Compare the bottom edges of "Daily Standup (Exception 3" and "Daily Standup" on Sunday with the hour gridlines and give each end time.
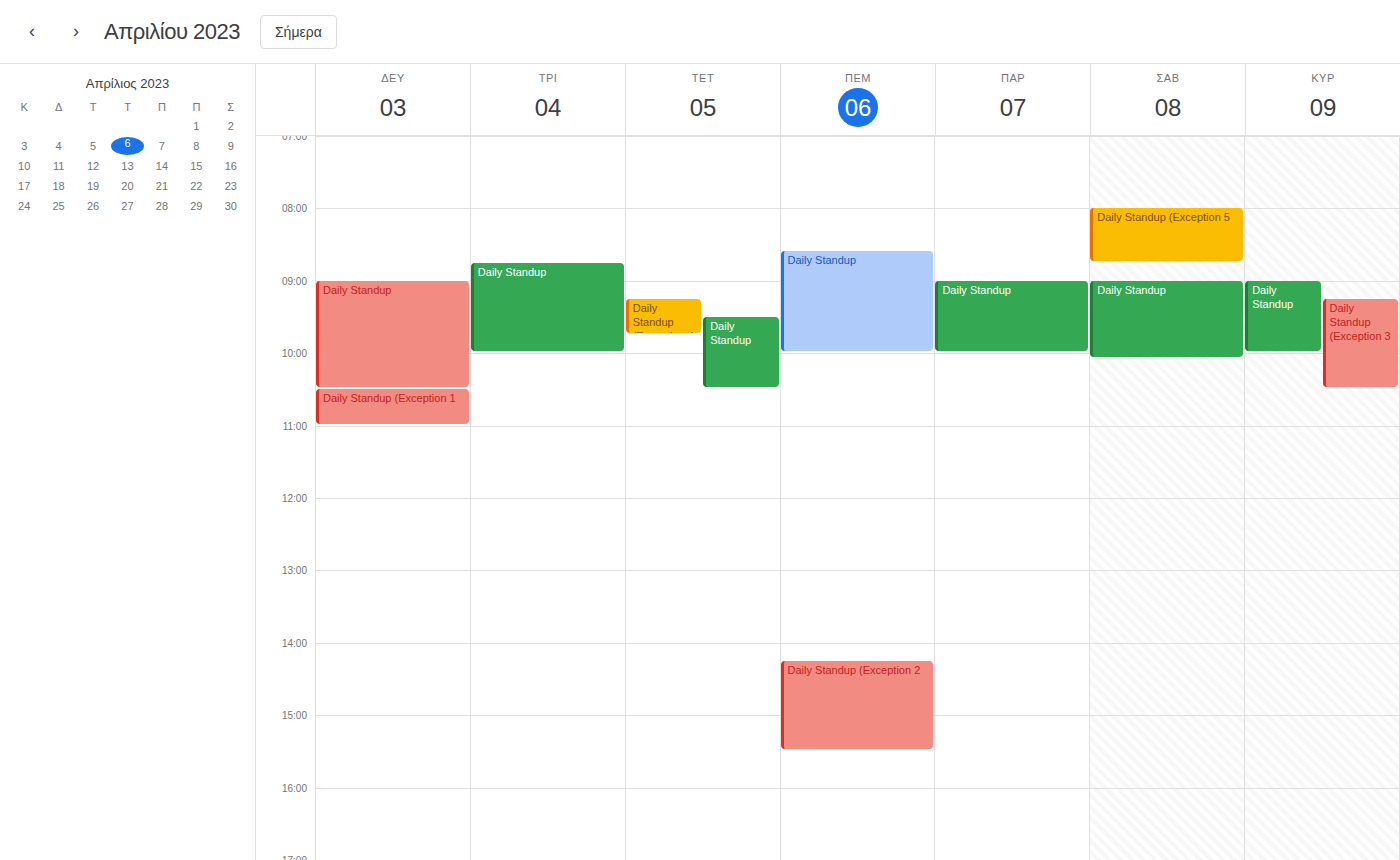
"Daily Standup (Exception 3": 10:30, halfway between the 10:00 and 11:00 lines. "Daily Standup": 10:00, exactly on the 10:00 line.